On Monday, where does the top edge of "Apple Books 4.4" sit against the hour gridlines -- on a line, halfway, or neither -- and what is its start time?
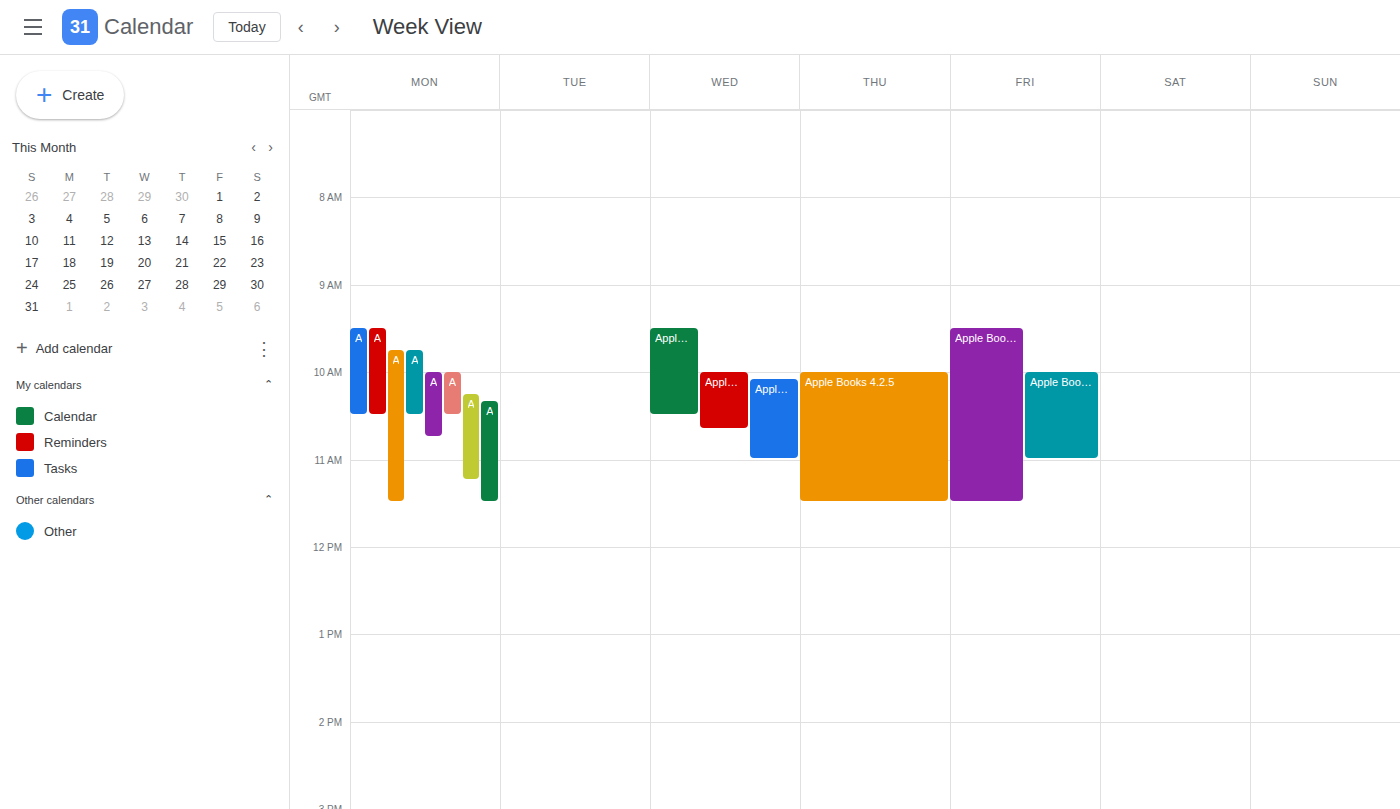
9:45 AM -- neither: three quarters of the way from the 9 AM line to the 10 AM line.